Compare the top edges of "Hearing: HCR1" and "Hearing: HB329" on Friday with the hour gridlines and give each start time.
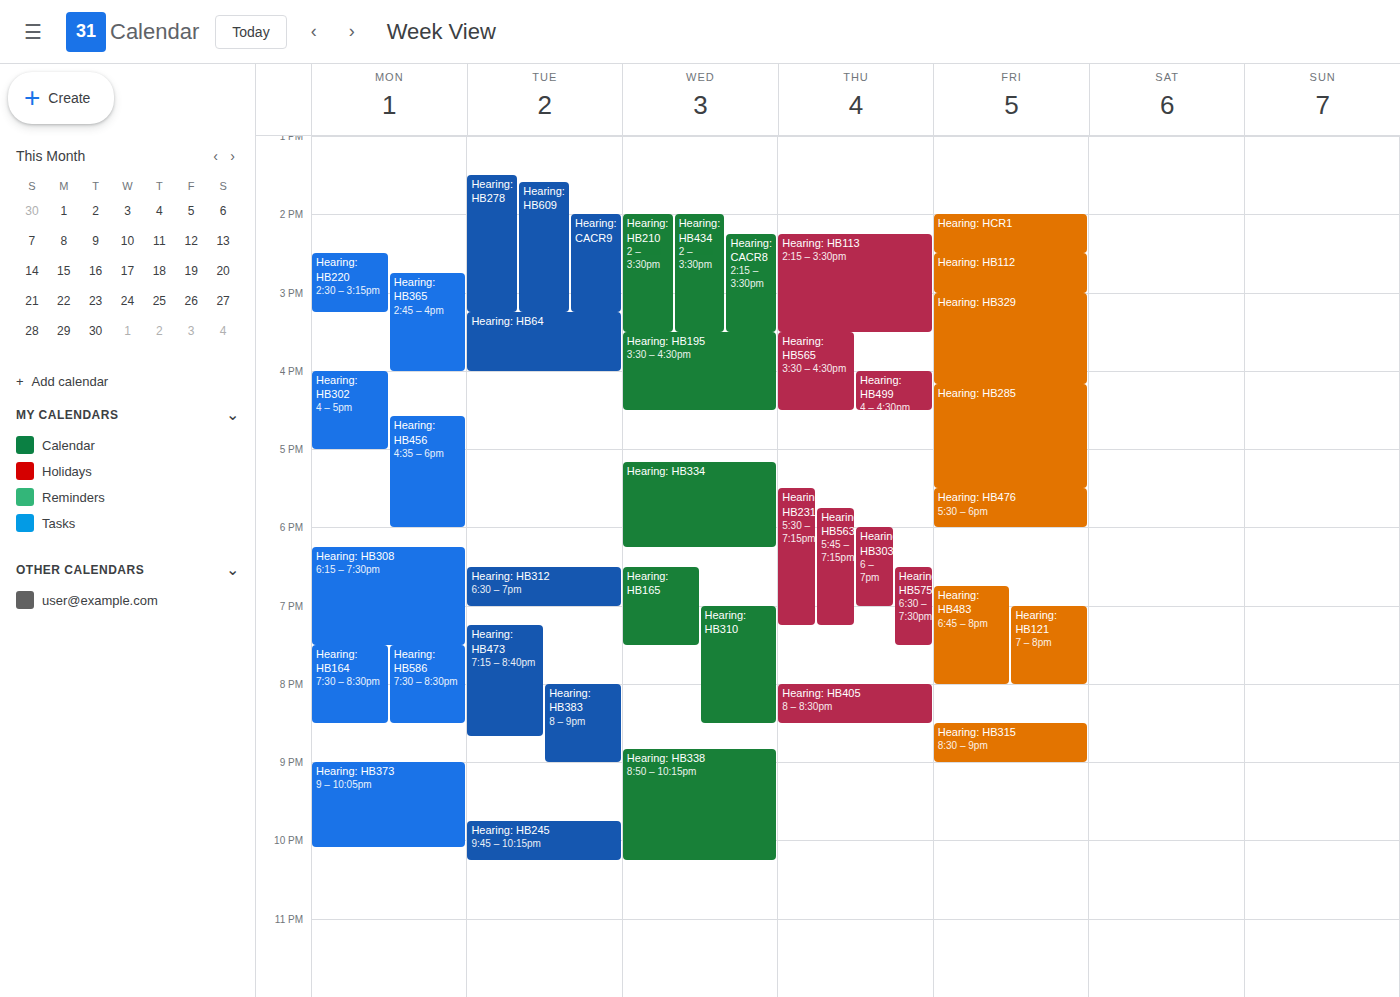
"Hearing: HCR1": 2:00 PM, exactly on the 2 PM line. "Hearing: HB329": 3:00 PM, exactly on the 3 PM line.